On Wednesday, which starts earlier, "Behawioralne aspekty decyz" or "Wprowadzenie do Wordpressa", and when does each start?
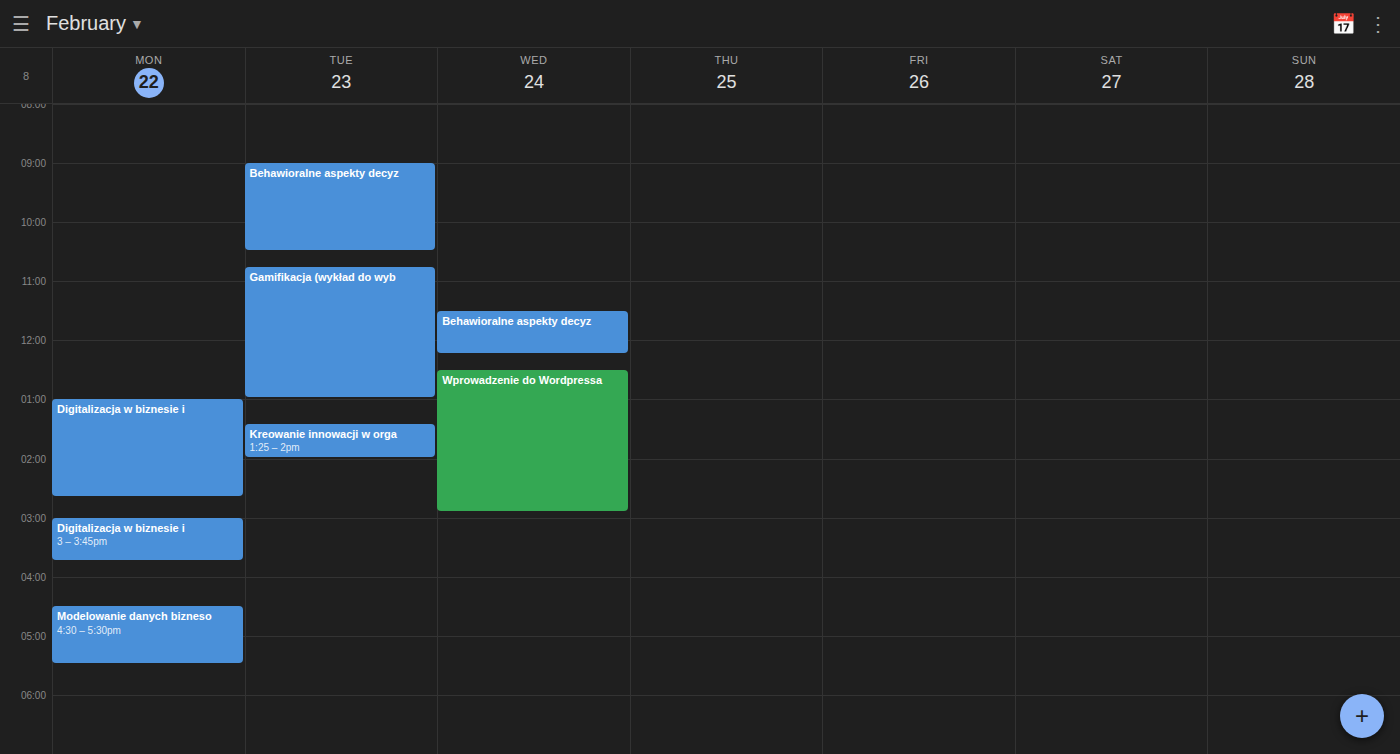
"Behawioralne aspekty decyz" 11:30 AM; "Wprowadzenie do Wordpressa" 12:30 PM.